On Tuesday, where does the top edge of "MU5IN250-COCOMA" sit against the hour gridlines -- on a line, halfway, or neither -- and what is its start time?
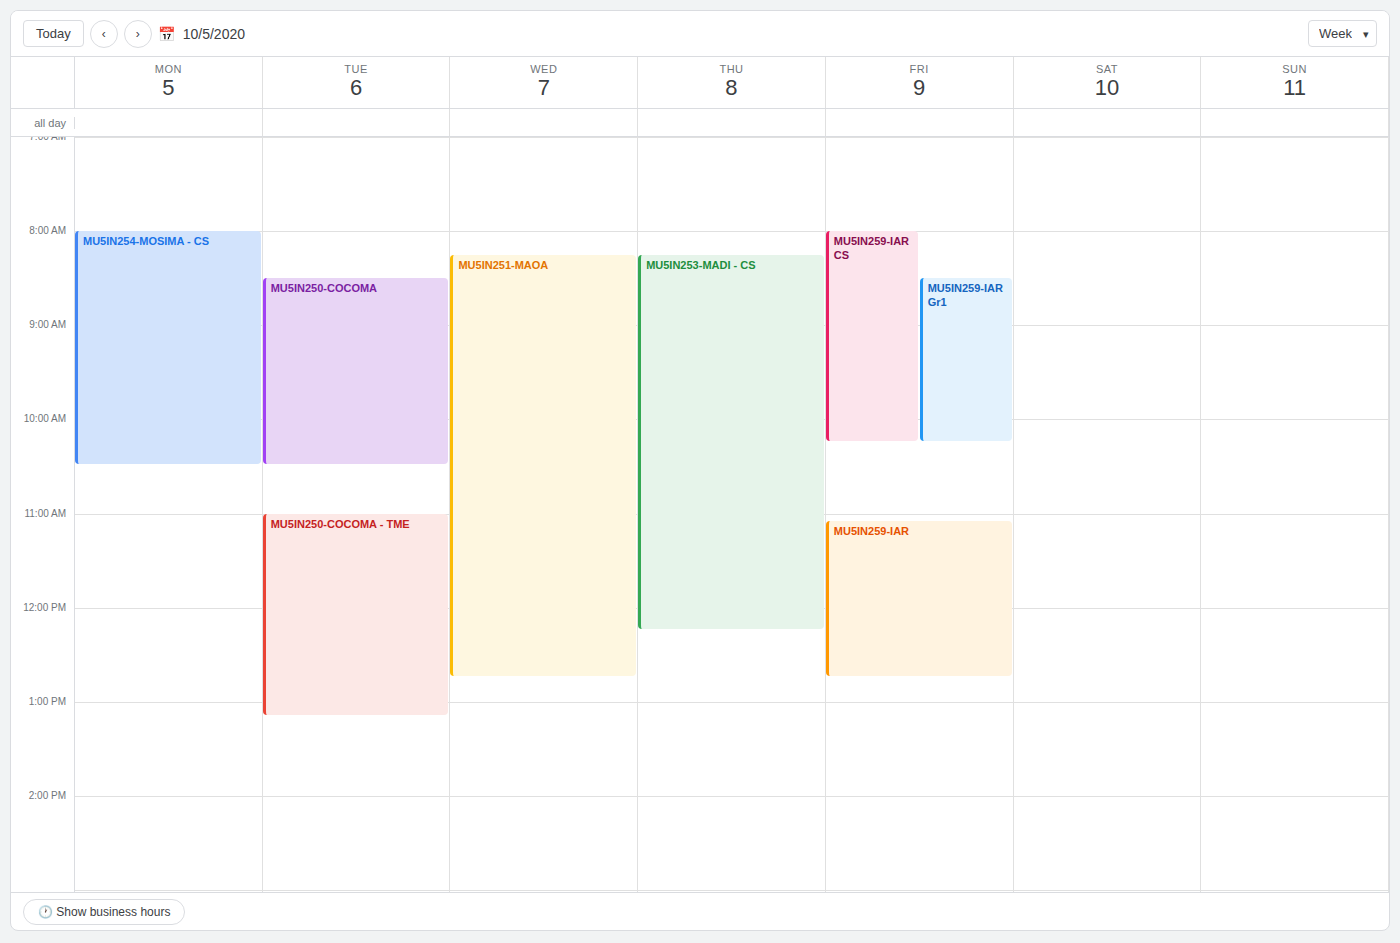
8:30 AM -- halfway between the 8 AM and 9 AM lines.